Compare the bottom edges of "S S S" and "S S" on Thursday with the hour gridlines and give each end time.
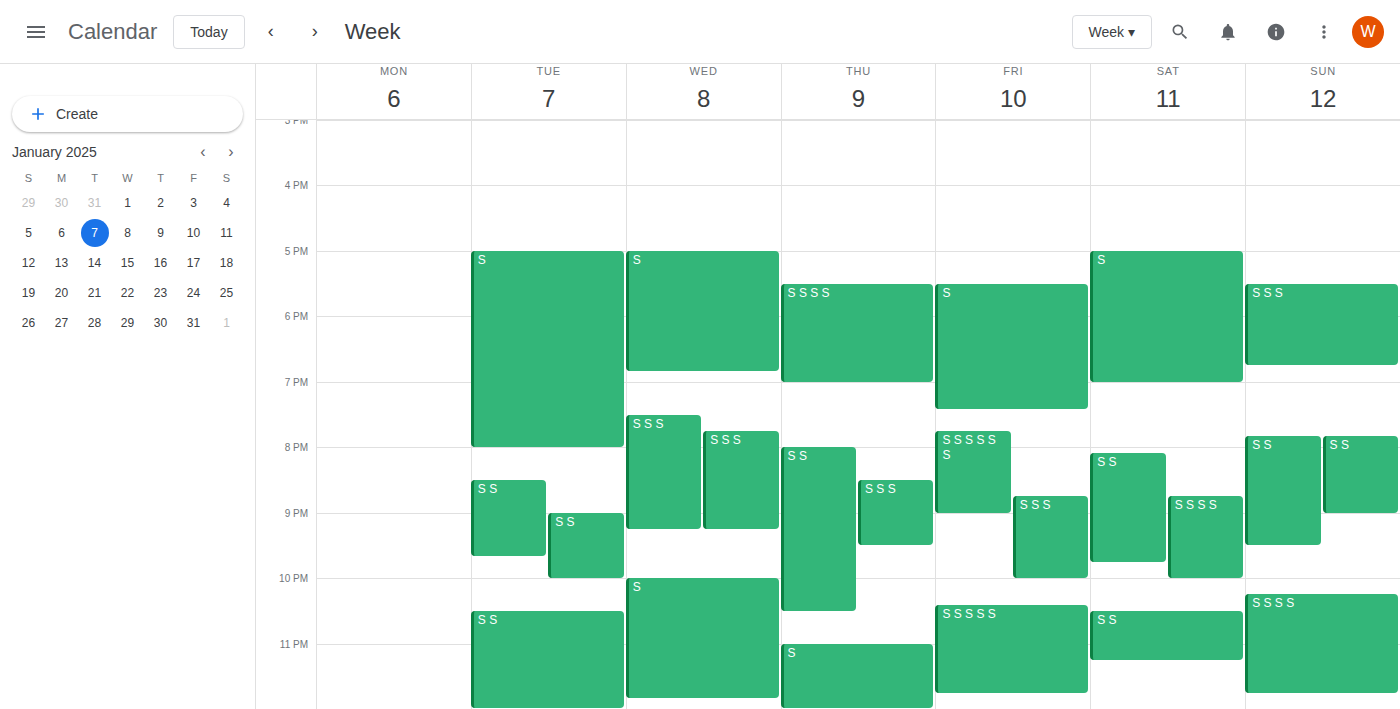
"S S S": 9:30 PM, halfway between the 9 PM and 10 PM lines. "S S": 10:30 PM, halfway between the 10 PM and 11 PM lines.